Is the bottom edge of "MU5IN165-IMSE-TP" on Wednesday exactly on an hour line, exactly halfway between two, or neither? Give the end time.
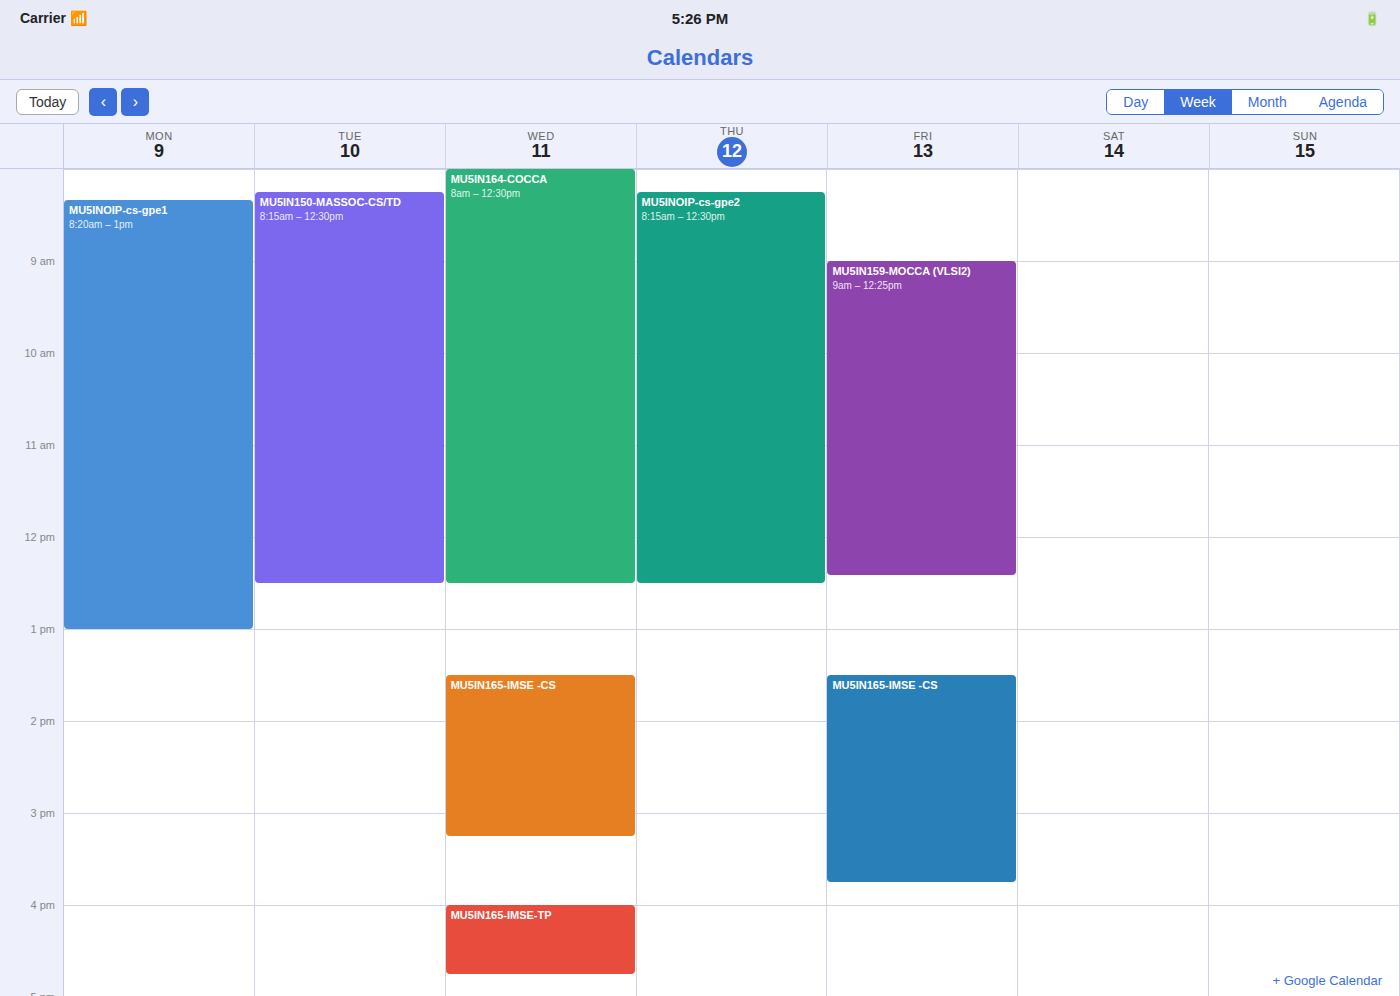
4:45 PM -- neither: three quarters of the way from the 4 PM line to the 5 PM line.